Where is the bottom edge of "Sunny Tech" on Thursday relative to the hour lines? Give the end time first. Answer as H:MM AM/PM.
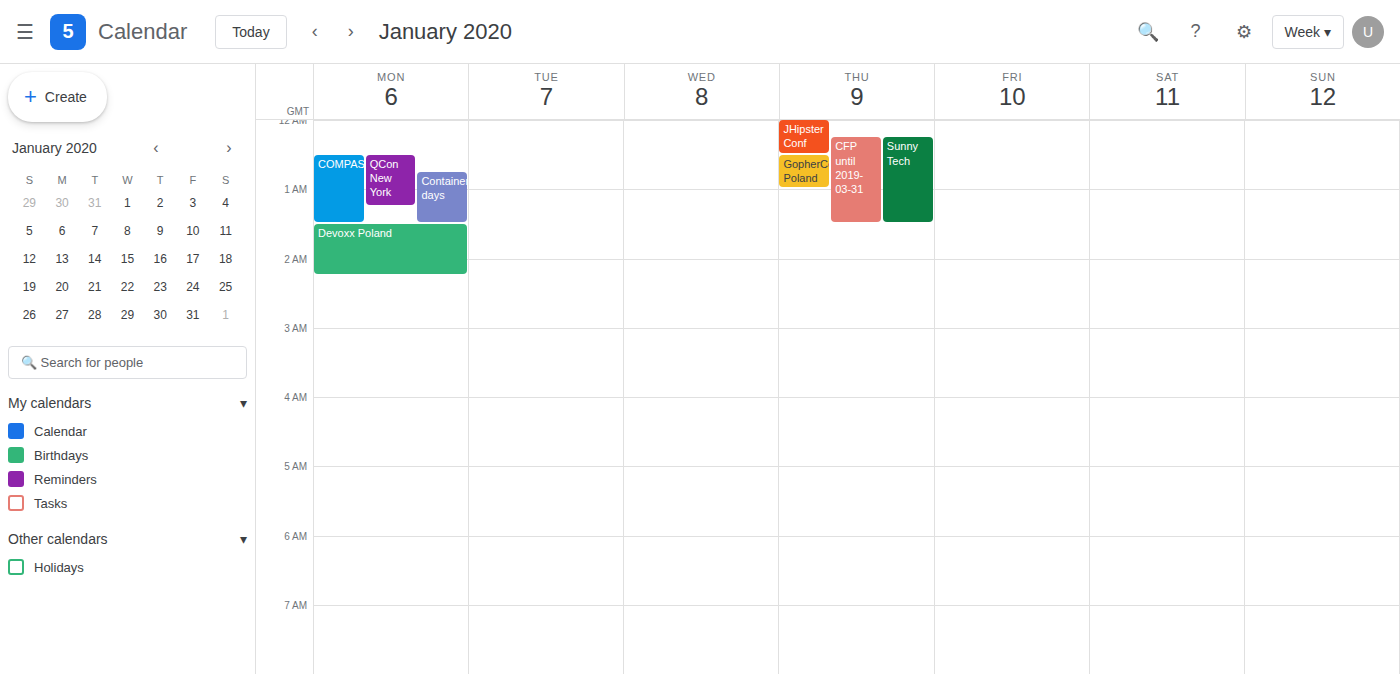
1:30 AM -- halfway between the 1 AM and 2 AM lines.